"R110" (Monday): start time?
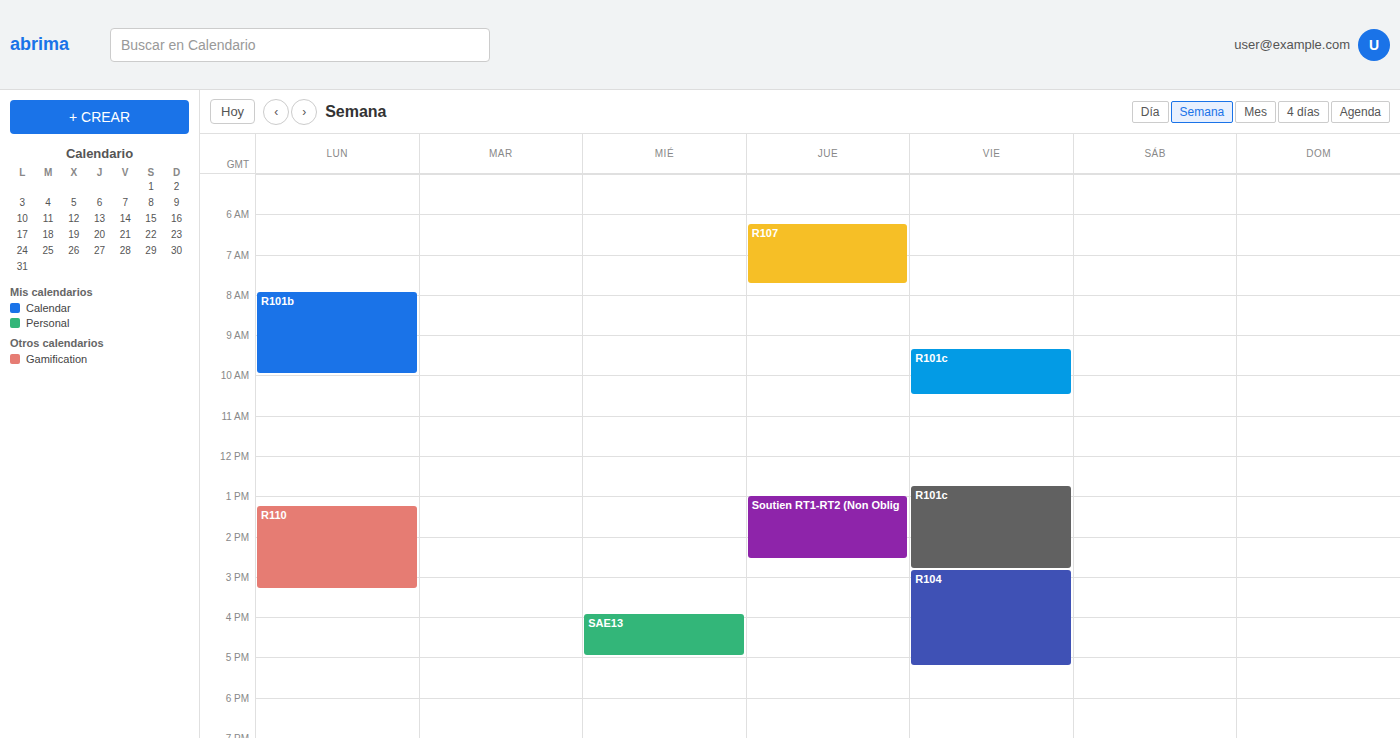
1:15 PM